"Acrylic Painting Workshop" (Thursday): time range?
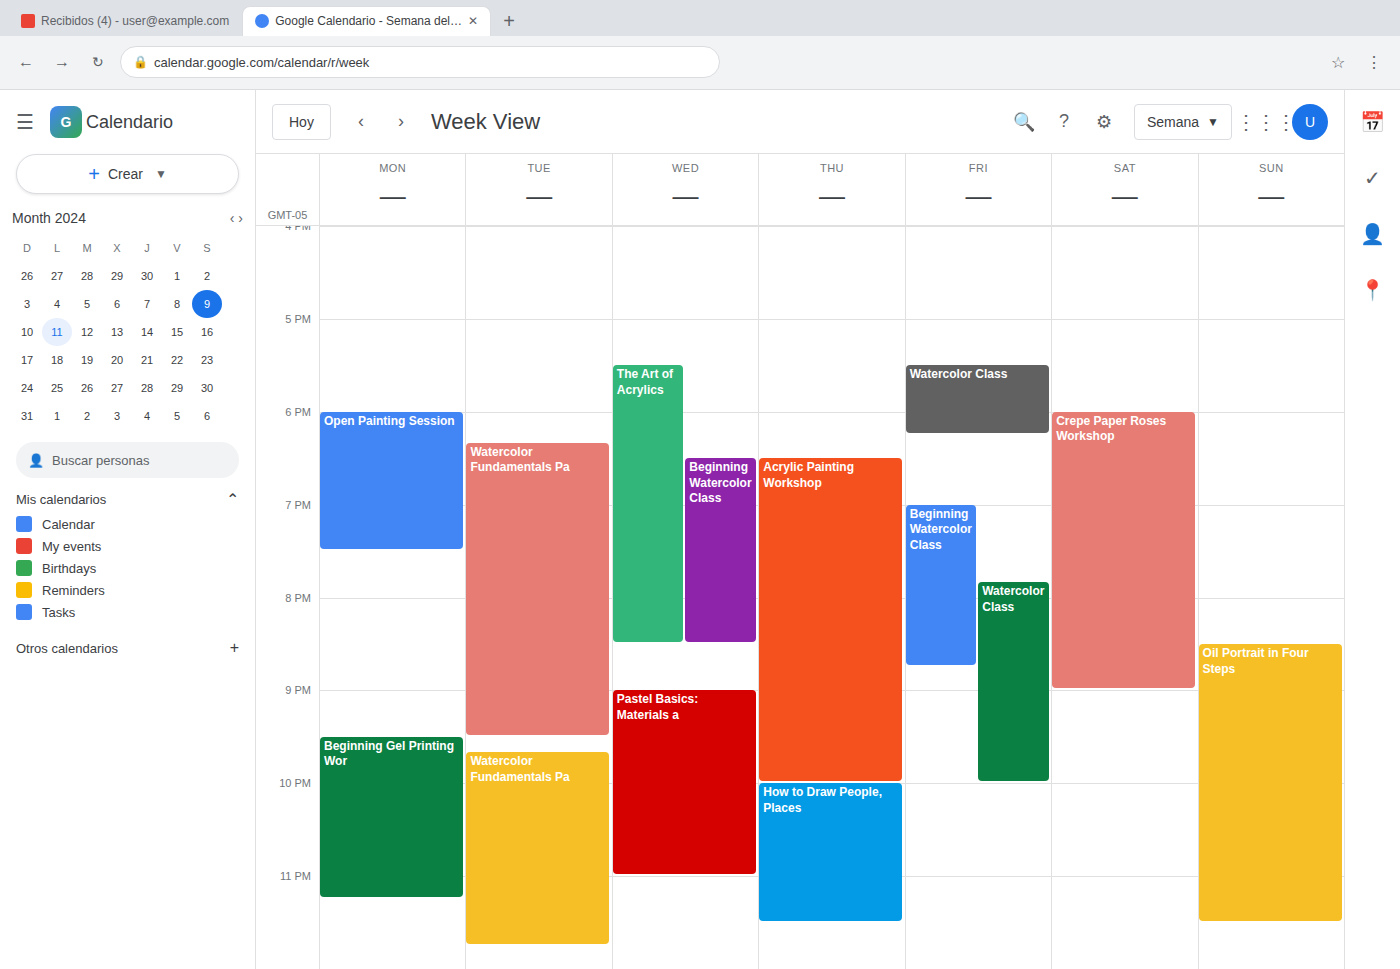
6:30 PM to 10:00 PM